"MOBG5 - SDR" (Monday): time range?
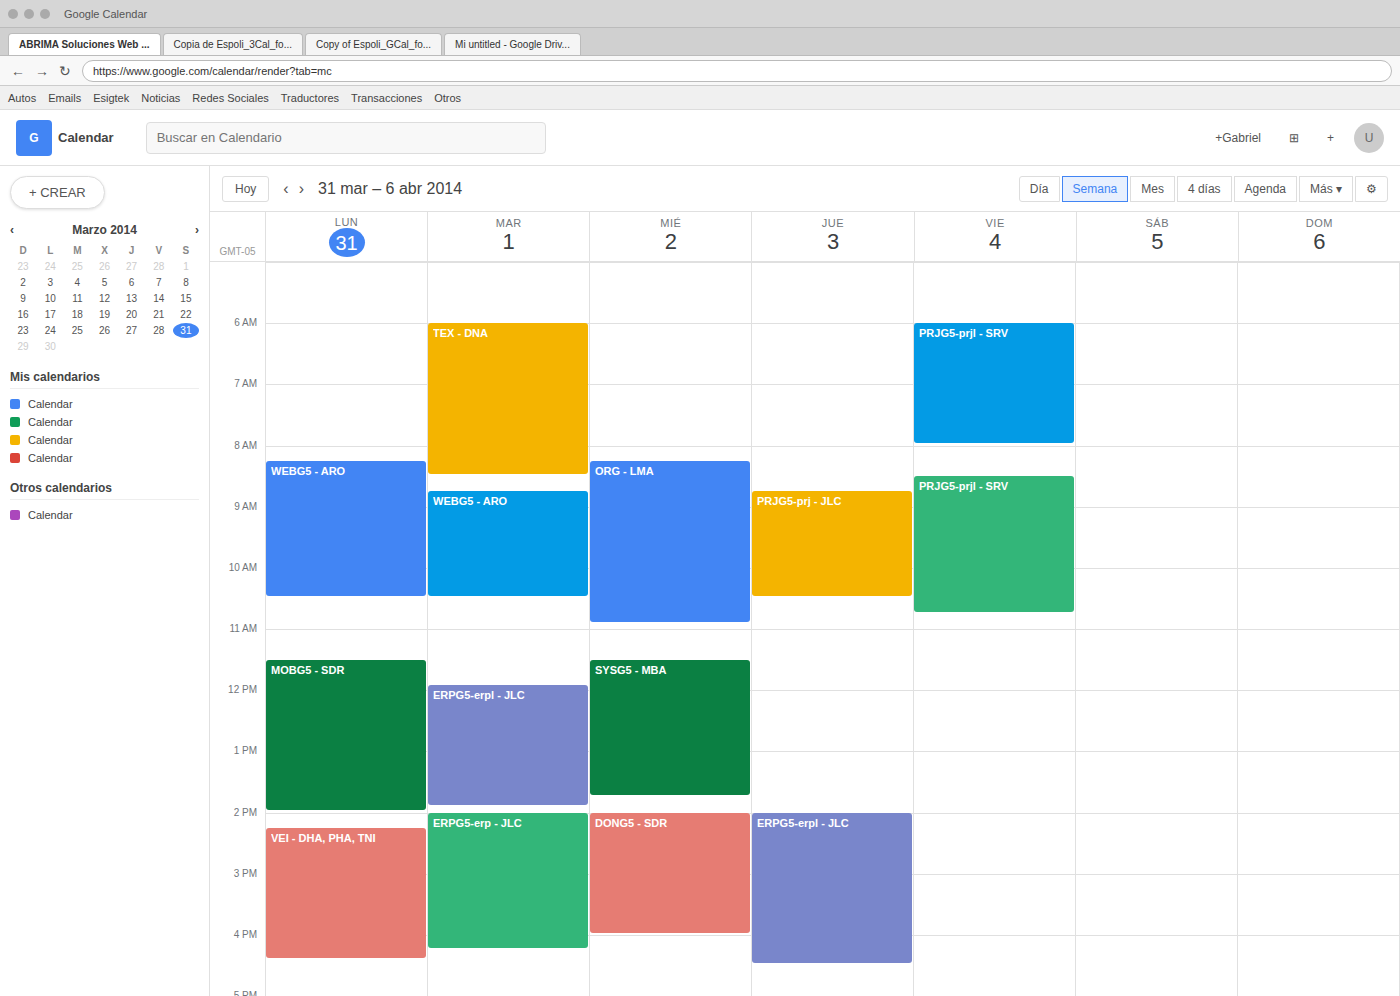
11:30 to 14:00